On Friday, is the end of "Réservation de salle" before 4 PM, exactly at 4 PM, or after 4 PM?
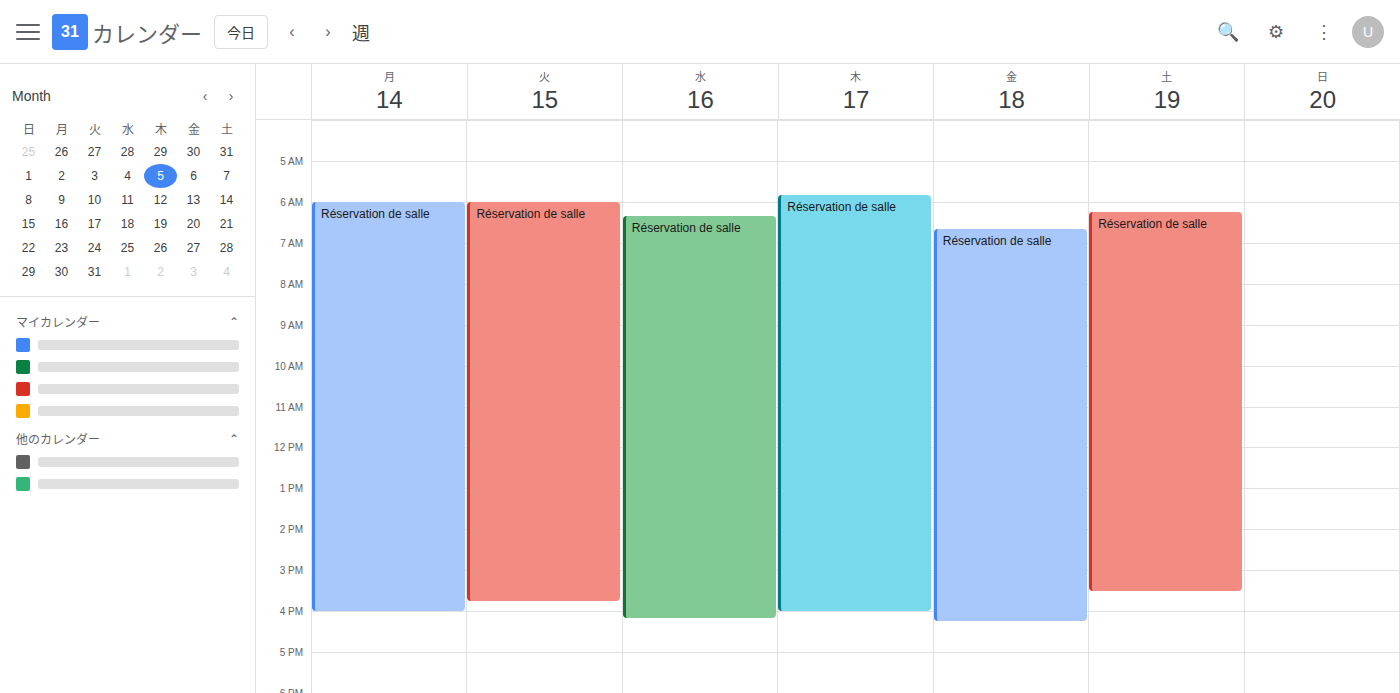
4:15 PM -- after 4 PM, 15 minutes below the 4 PM line.